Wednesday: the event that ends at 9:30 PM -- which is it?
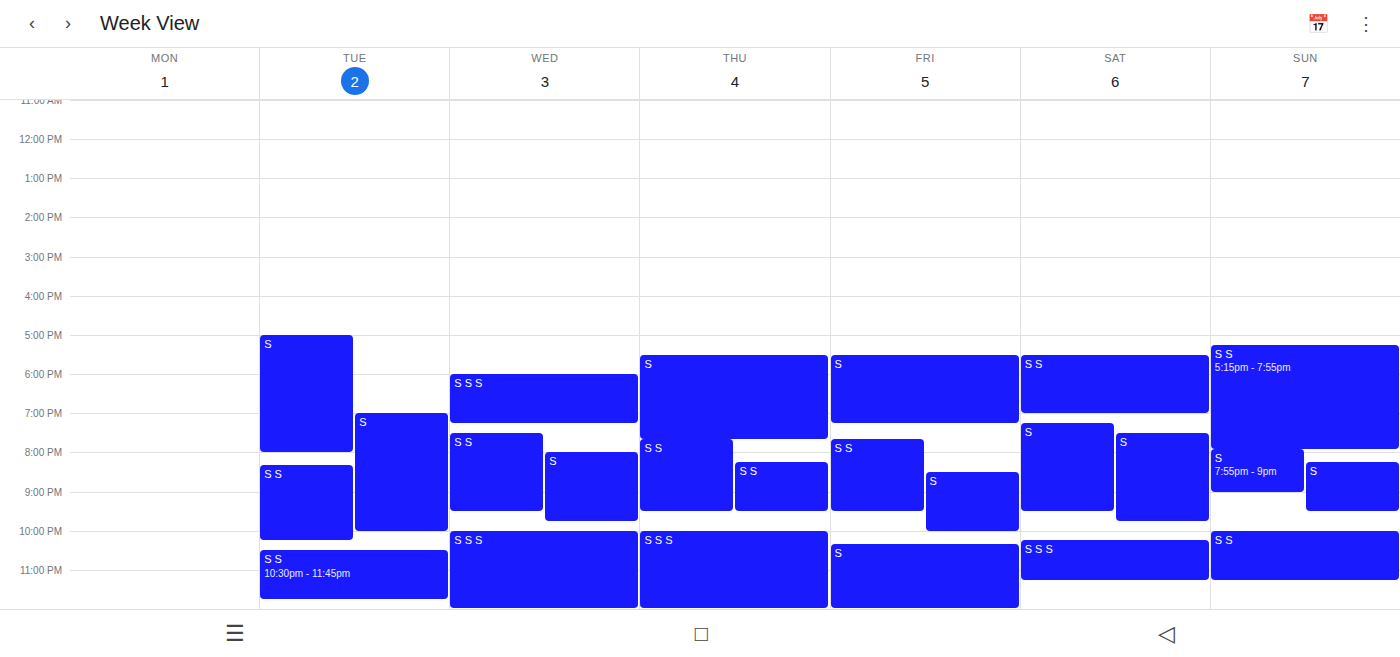
"S S"